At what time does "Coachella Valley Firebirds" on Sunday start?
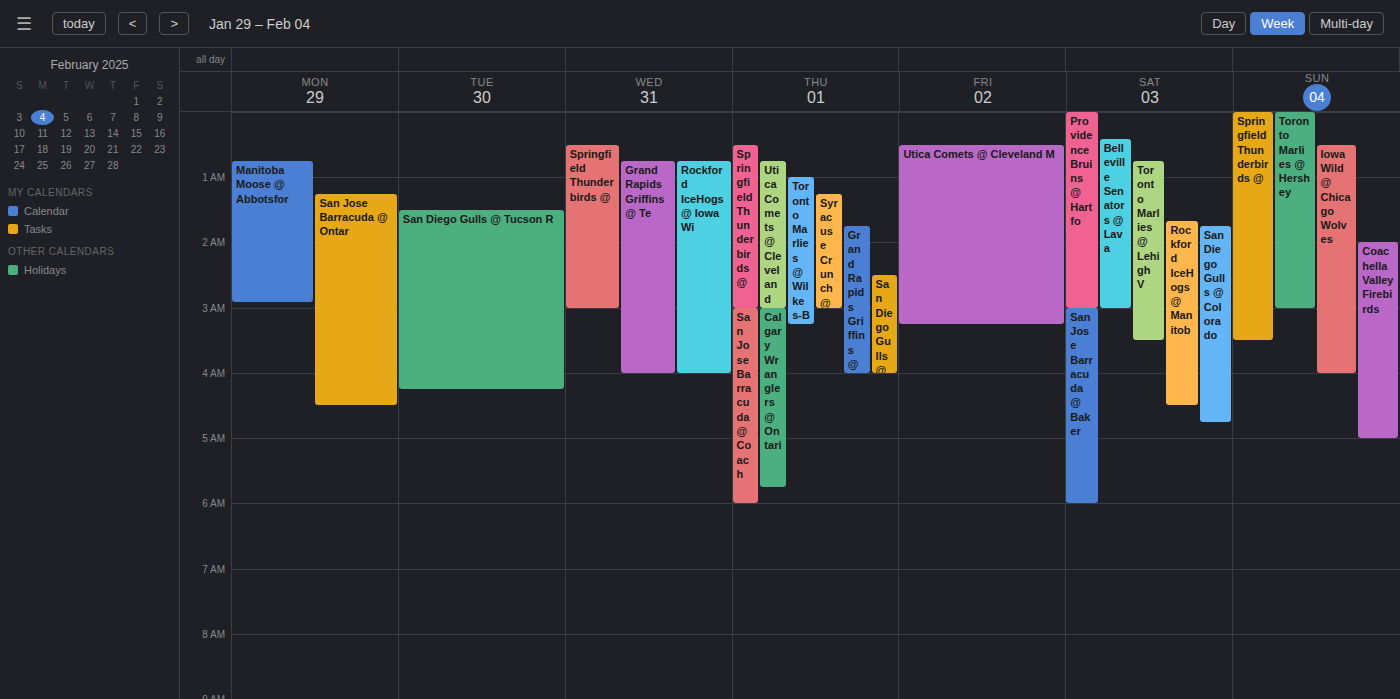
2:00 AM